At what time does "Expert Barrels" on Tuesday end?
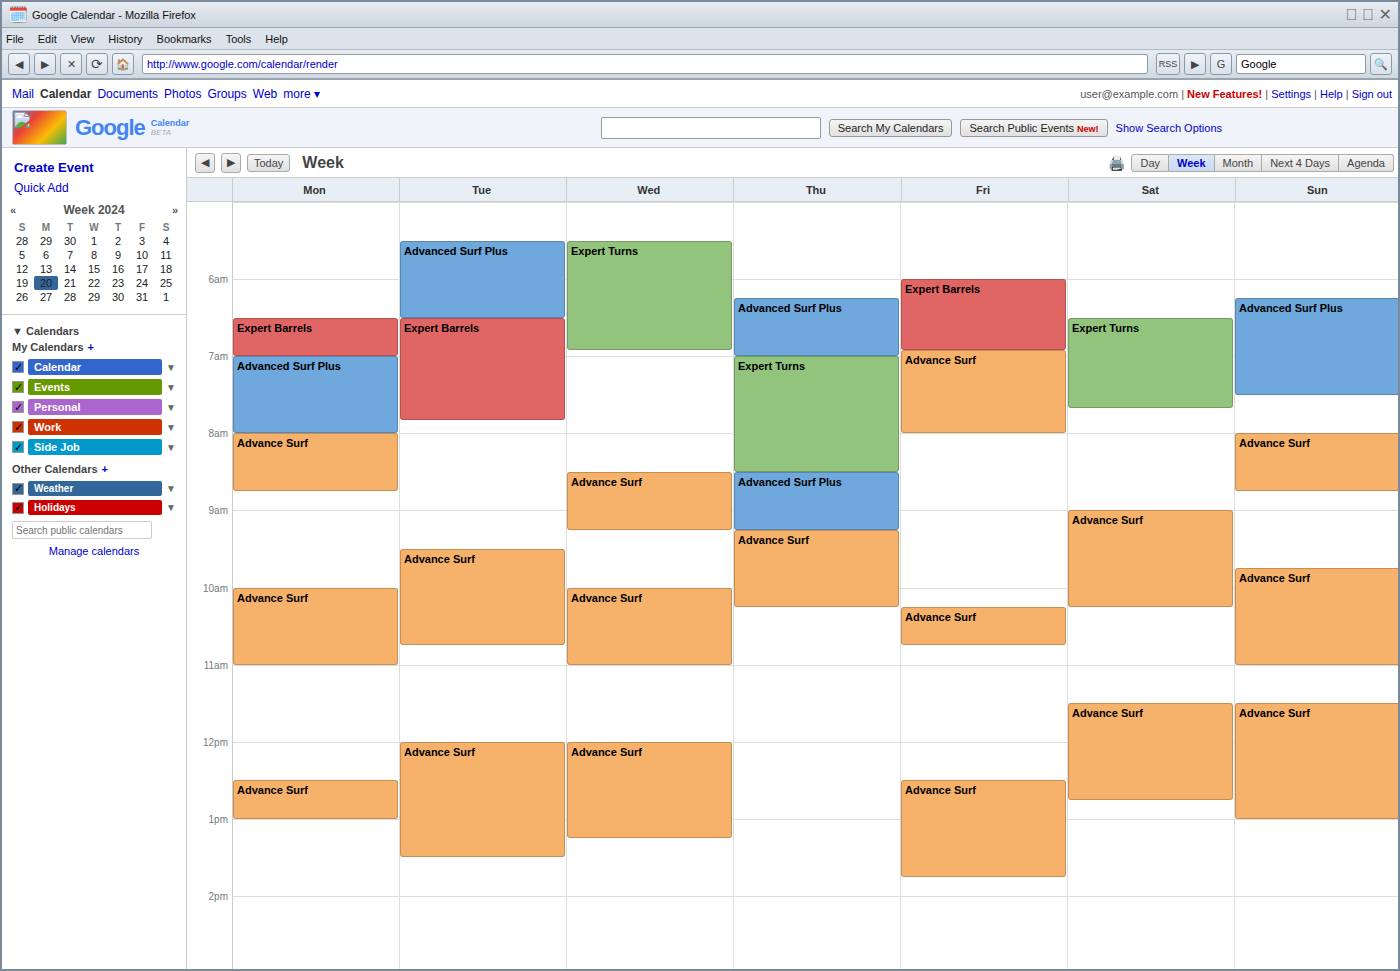
7:50 AM